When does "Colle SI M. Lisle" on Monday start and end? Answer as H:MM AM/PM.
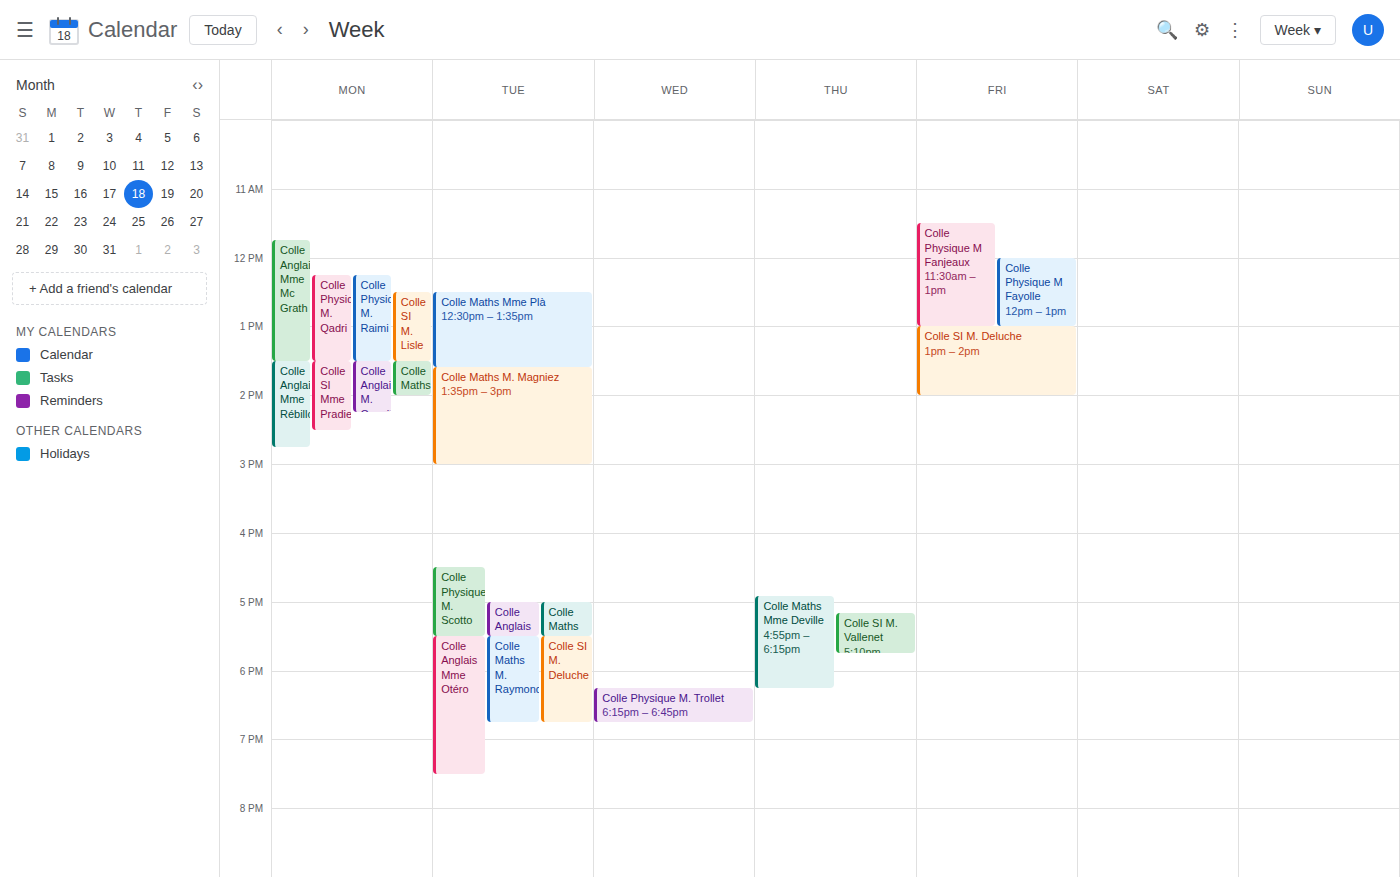
12:30 PM to 1:30 PM